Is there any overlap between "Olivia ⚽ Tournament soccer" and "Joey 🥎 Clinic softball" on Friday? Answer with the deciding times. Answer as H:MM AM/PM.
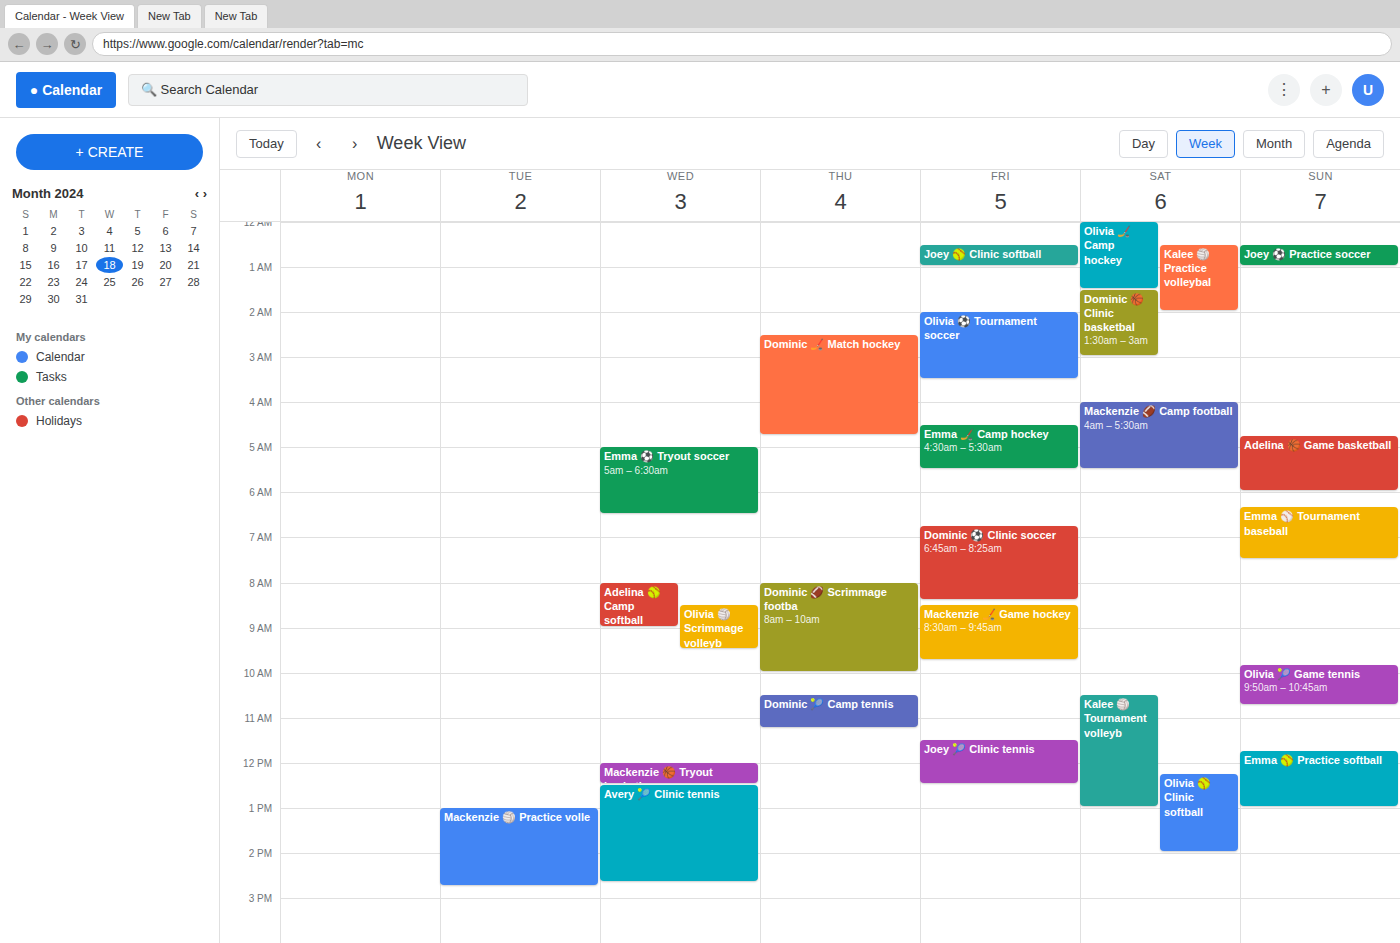
"Joey 🥎 Clinic softball" ends at 1:00 AM and "Olivia ⚽ Tournament soccer" starts at 2:00 AM -- no overlap.